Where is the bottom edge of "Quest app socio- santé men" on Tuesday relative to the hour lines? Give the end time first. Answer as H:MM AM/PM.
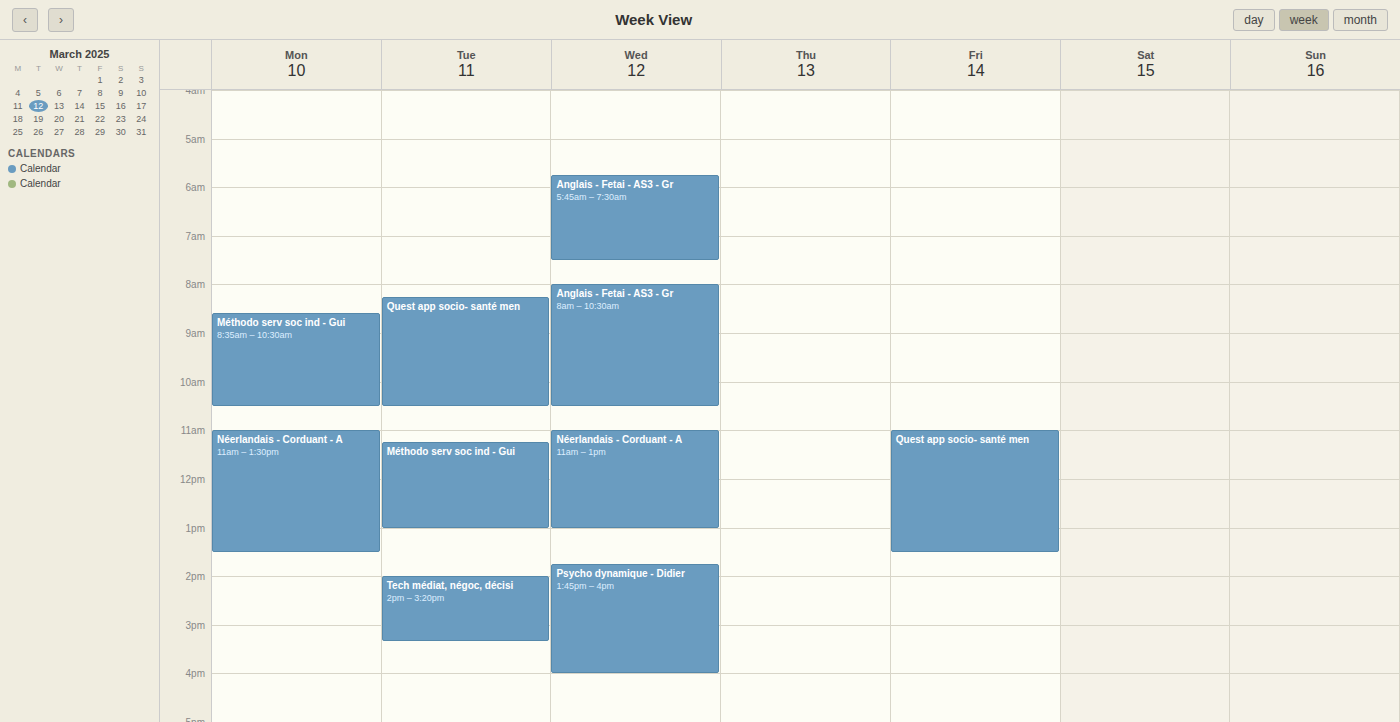
10:30 AM -- halfway between the 10 AM and 11 AM lines.